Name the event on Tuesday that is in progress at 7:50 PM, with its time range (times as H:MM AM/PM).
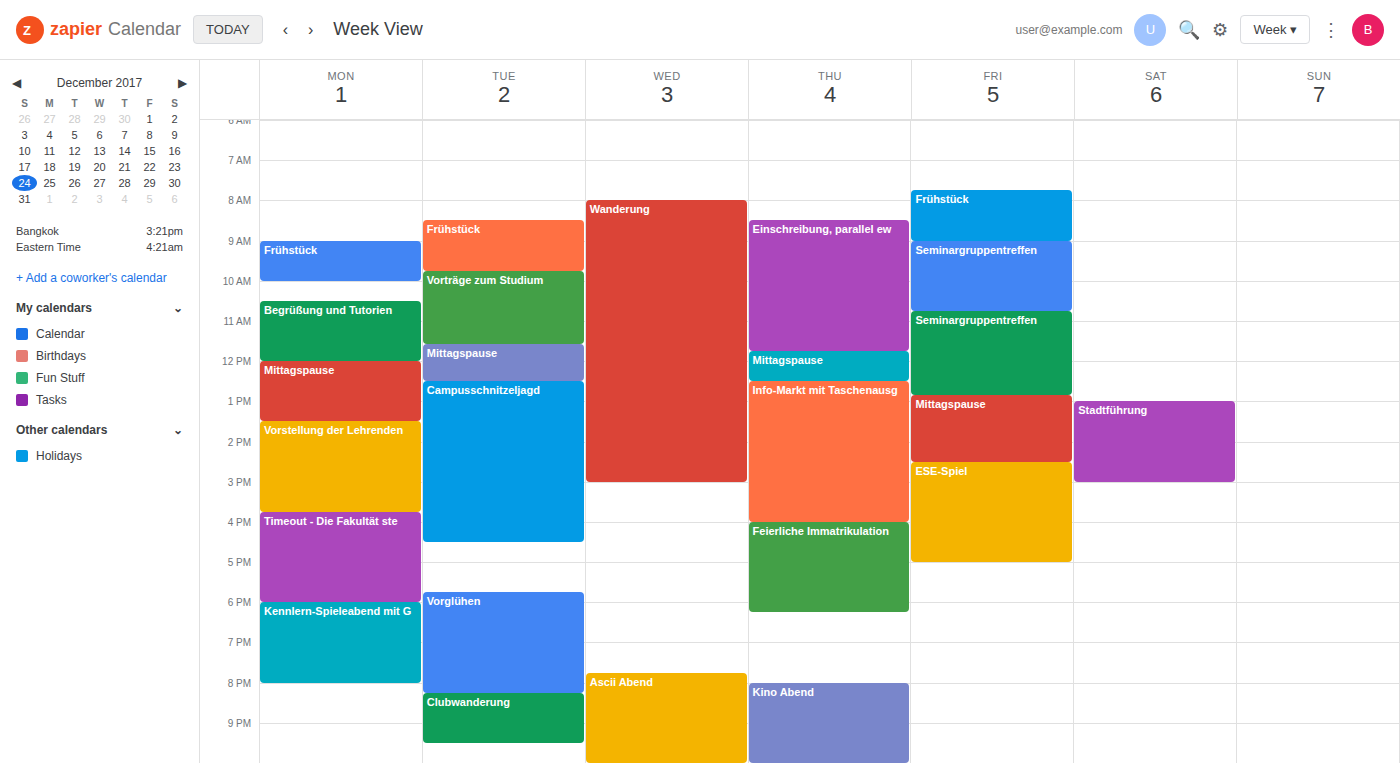
"Vorglühen", 5:45 PM to 8:15 PM